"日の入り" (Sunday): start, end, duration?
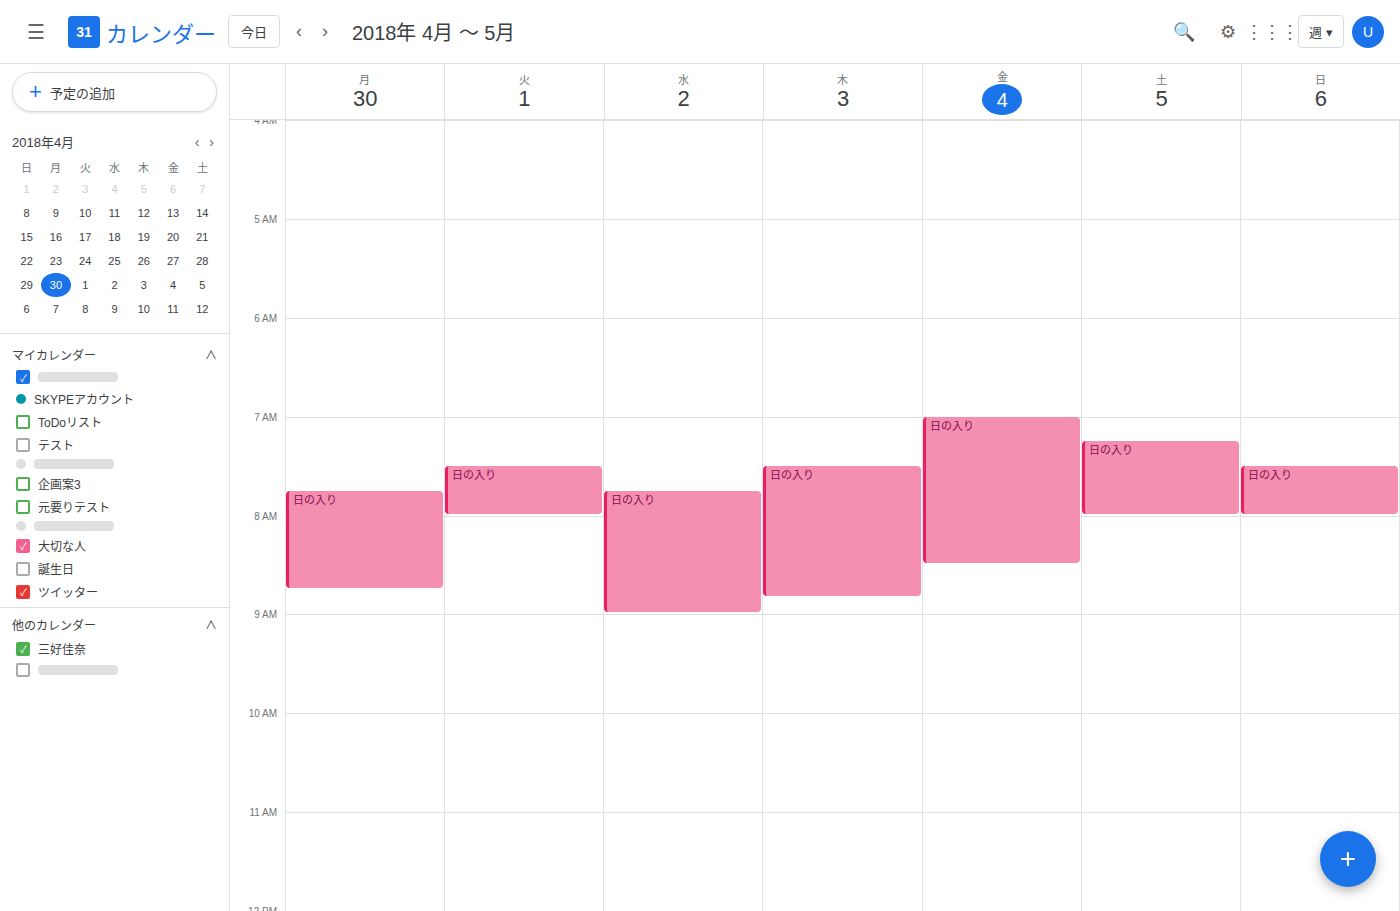
7:30 AM to 8:00 AM, 30 minutes